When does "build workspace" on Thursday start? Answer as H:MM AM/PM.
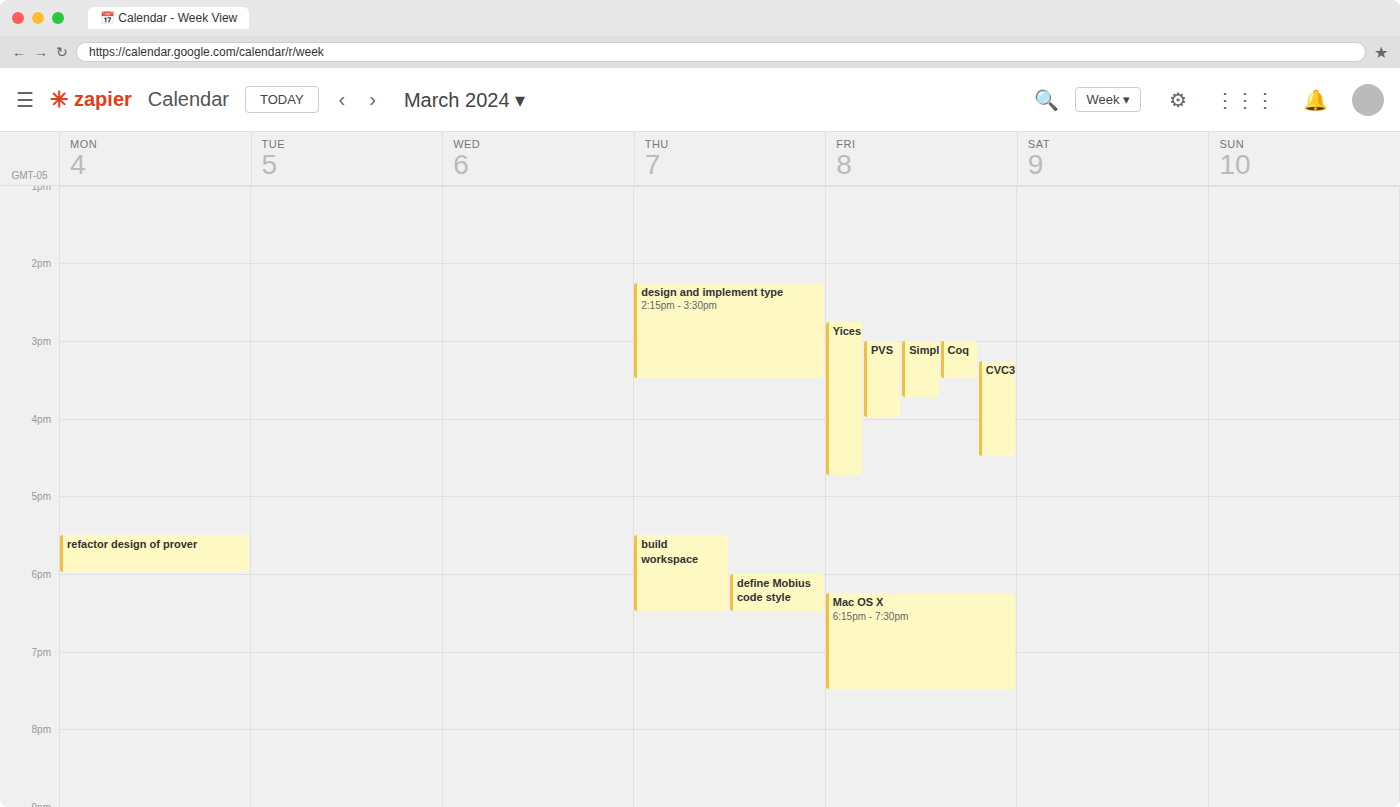
5:30 PM